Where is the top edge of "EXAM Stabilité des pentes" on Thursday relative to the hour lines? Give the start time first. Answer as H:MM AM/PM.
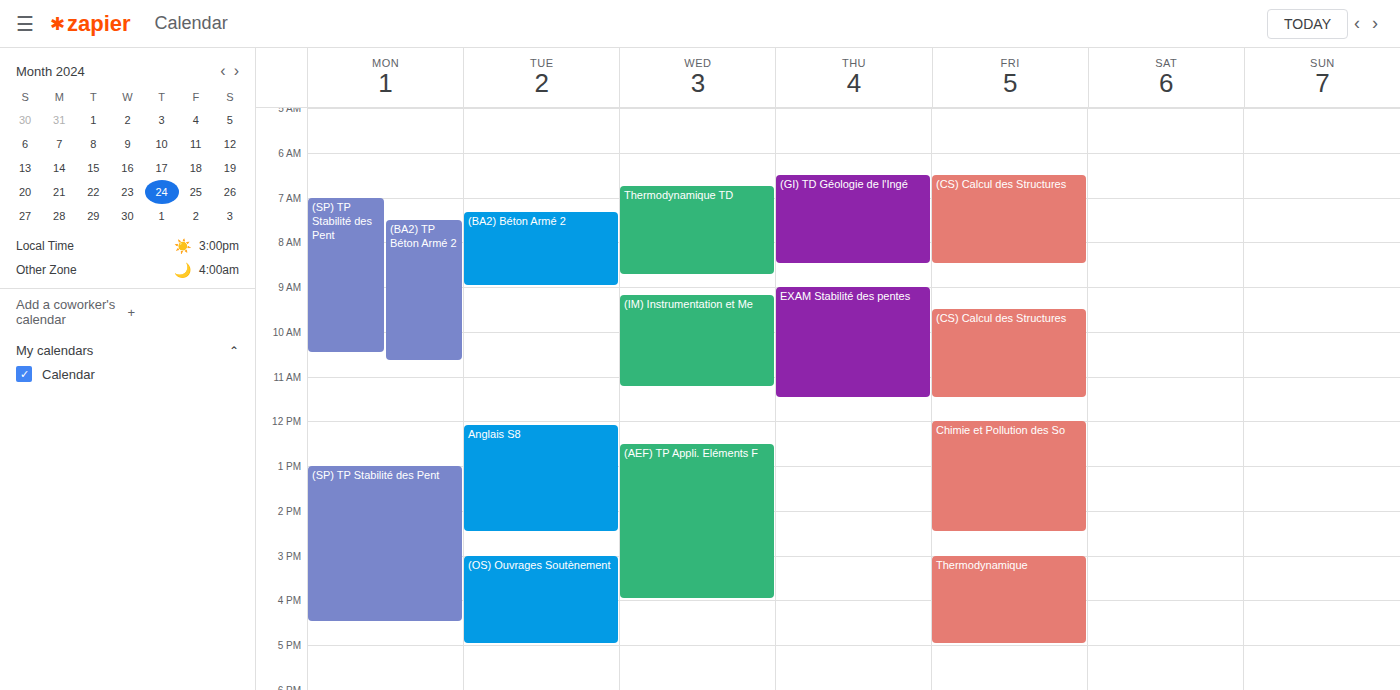
9:00 AM -- exactly on the 9 AM line.